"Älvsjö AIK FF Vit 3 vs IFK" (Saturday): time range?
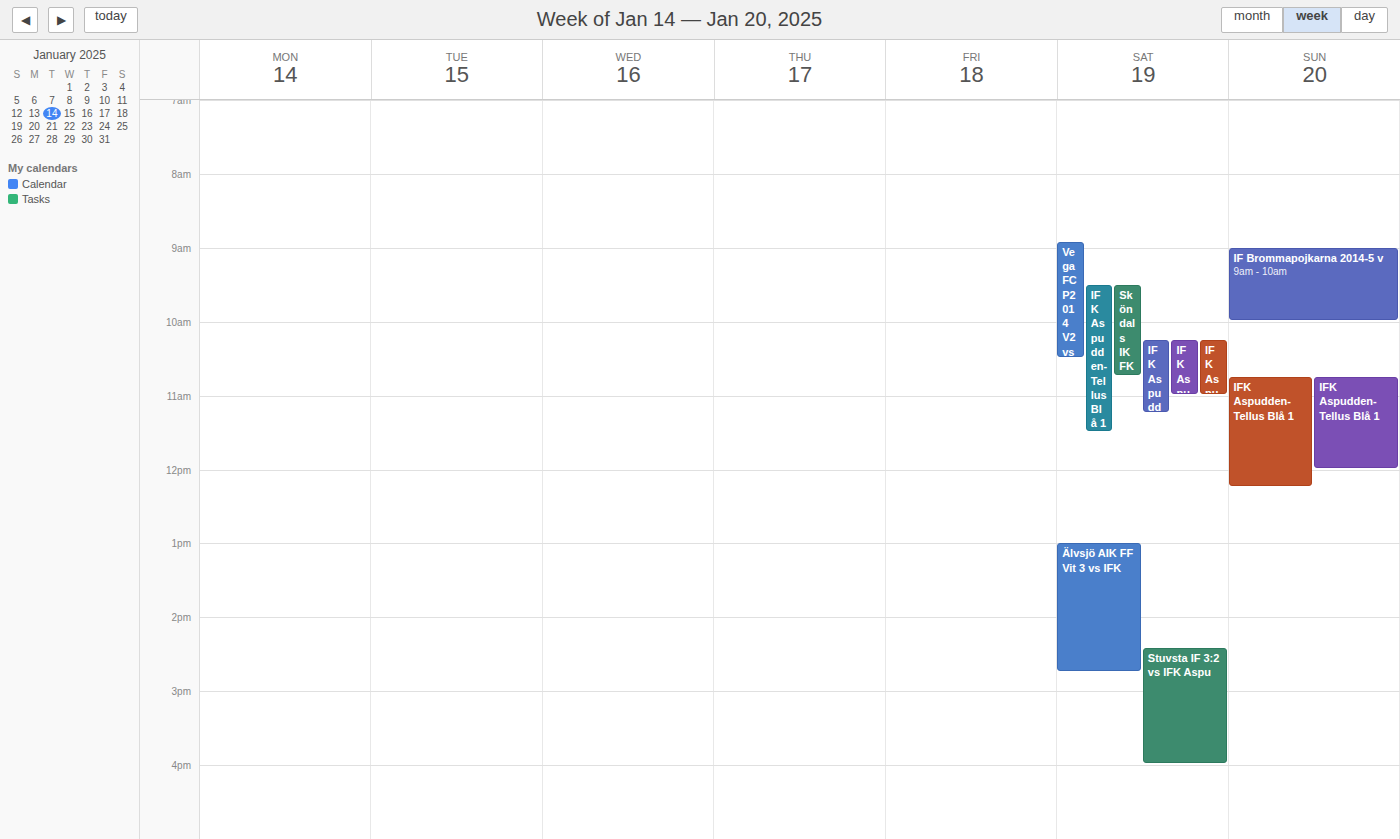
1:00 PM to 2:45 PM